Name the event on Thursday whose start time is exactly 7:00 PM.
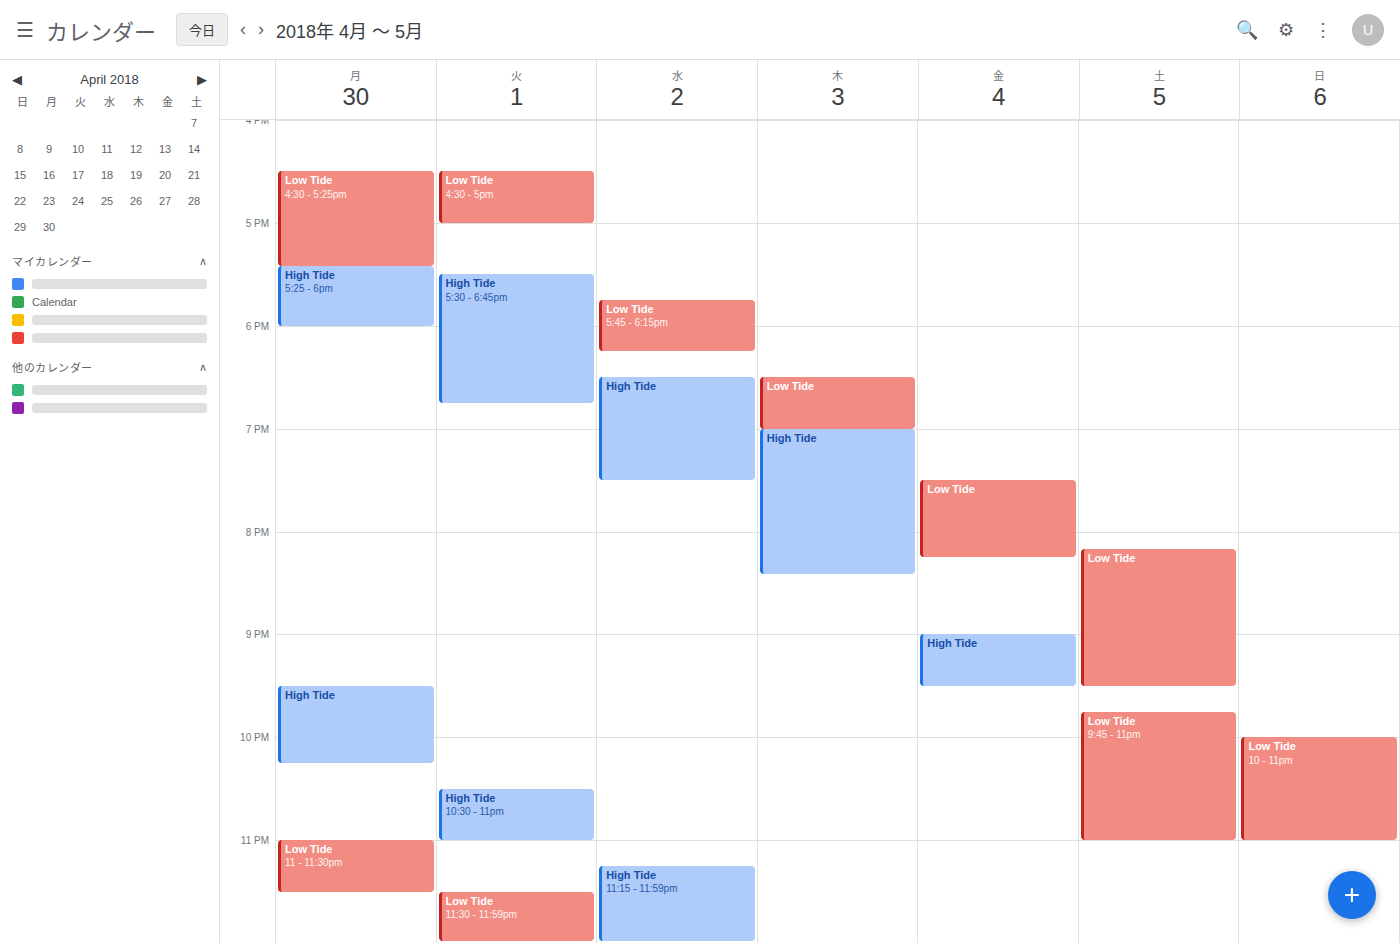
"High Tide"